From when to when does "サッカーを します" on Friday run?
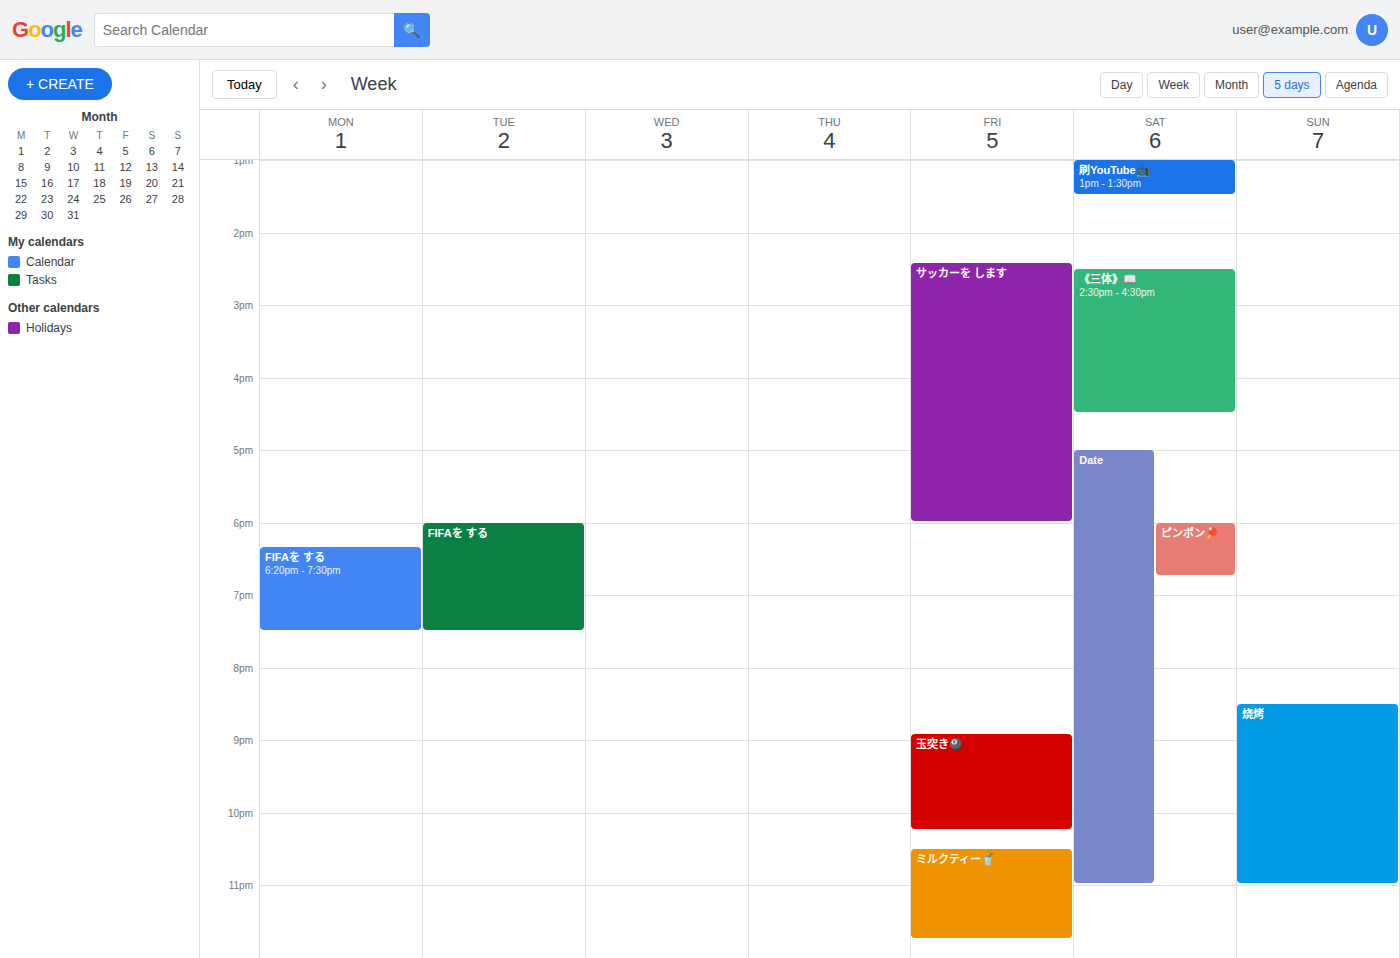
2:25 PM to 6:00 PM